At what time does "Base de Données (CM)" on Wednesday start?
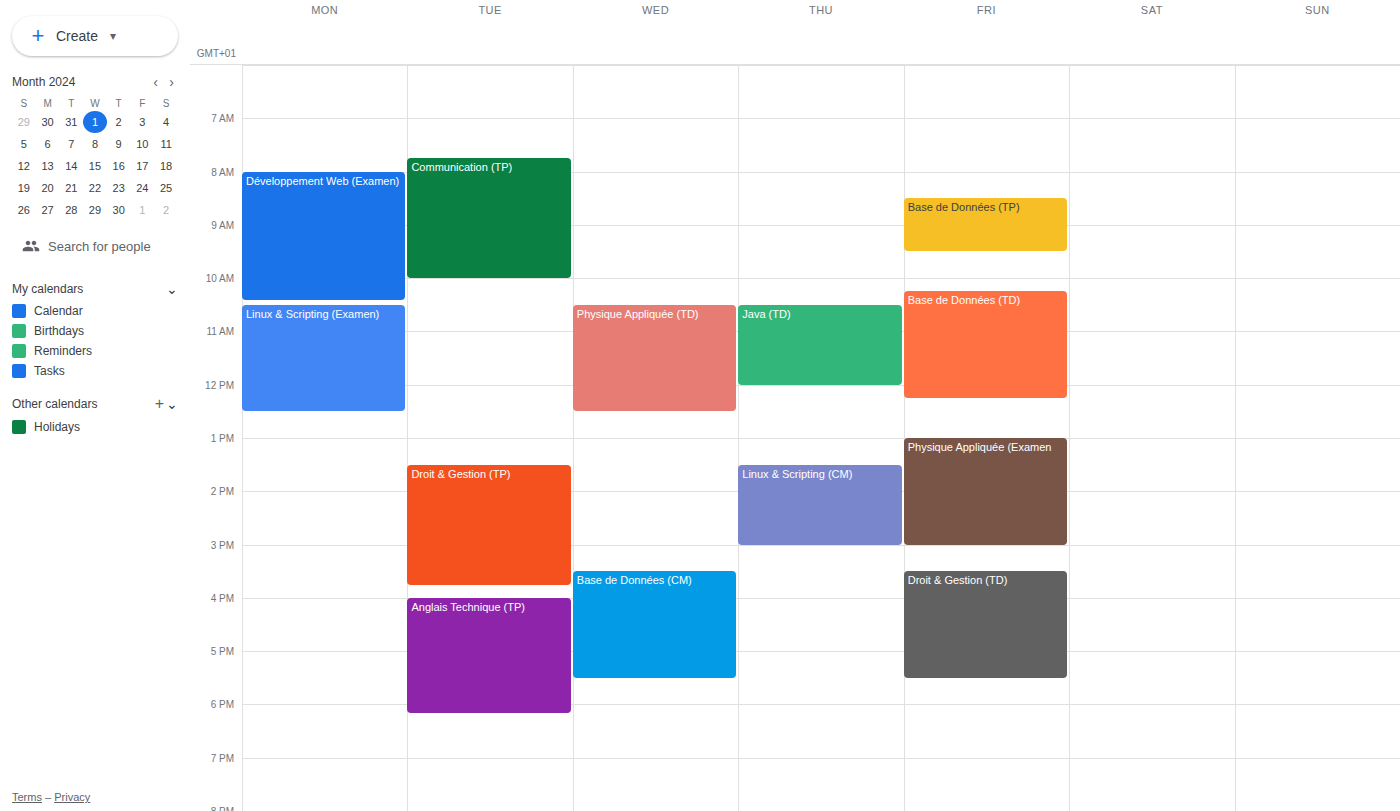
3:30 PM